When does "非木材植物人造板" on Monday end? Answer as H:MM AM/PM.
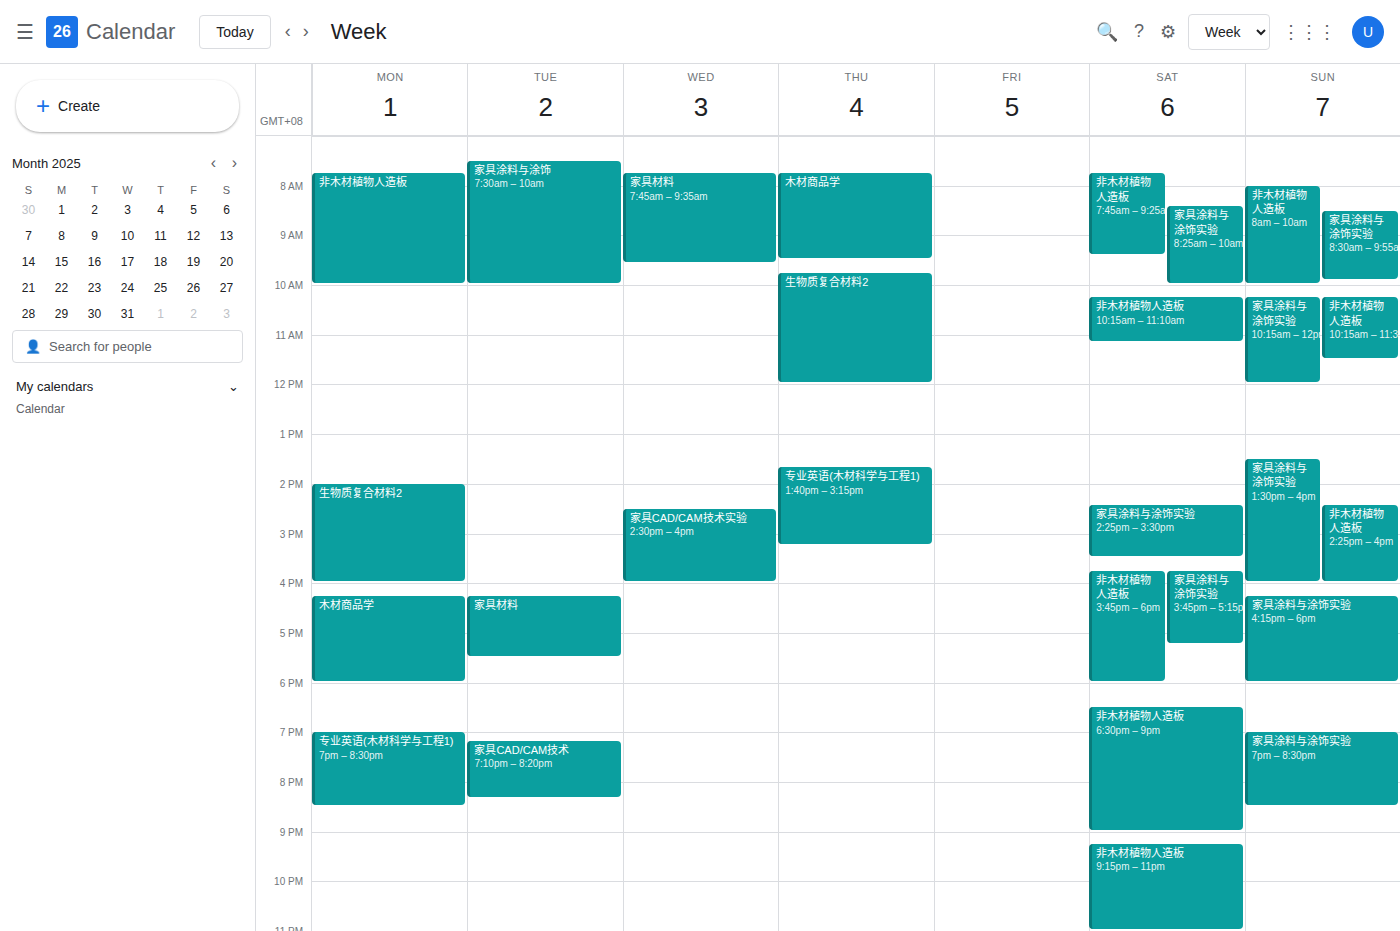
10:00 AM